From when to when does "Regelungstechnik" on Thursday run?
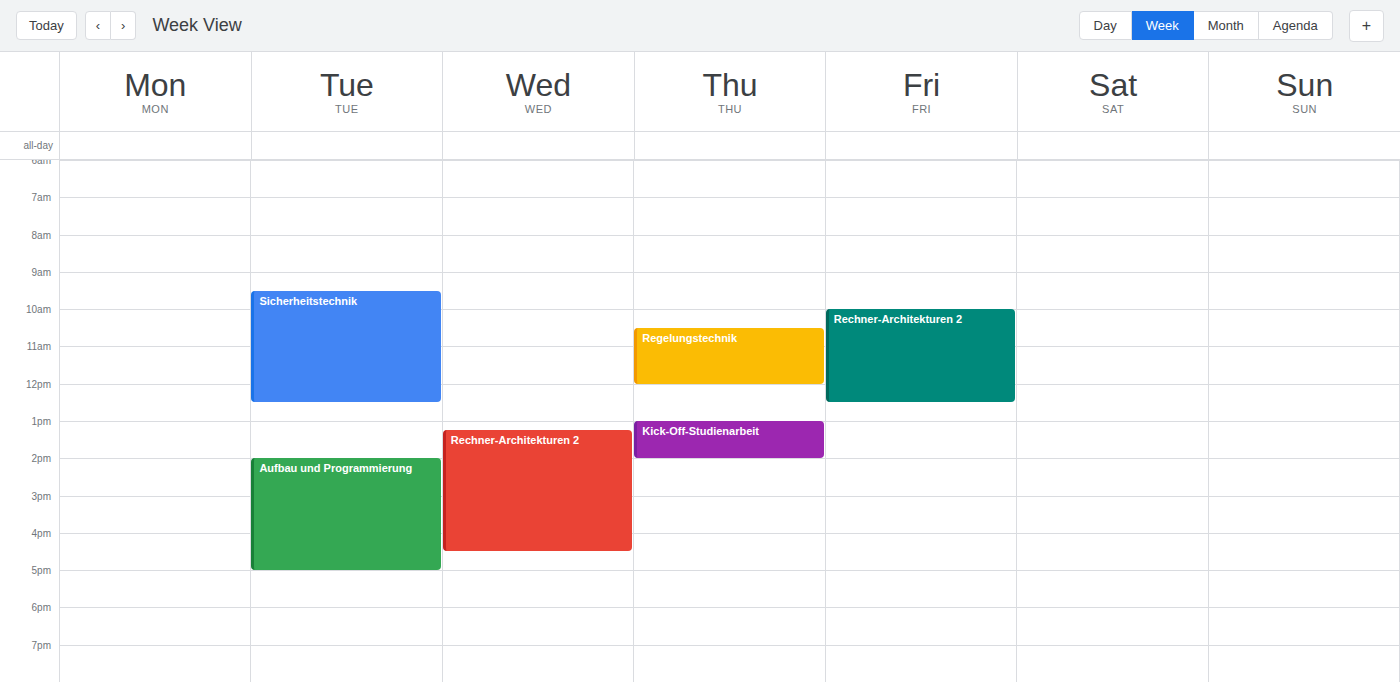
10:30 to 12:00